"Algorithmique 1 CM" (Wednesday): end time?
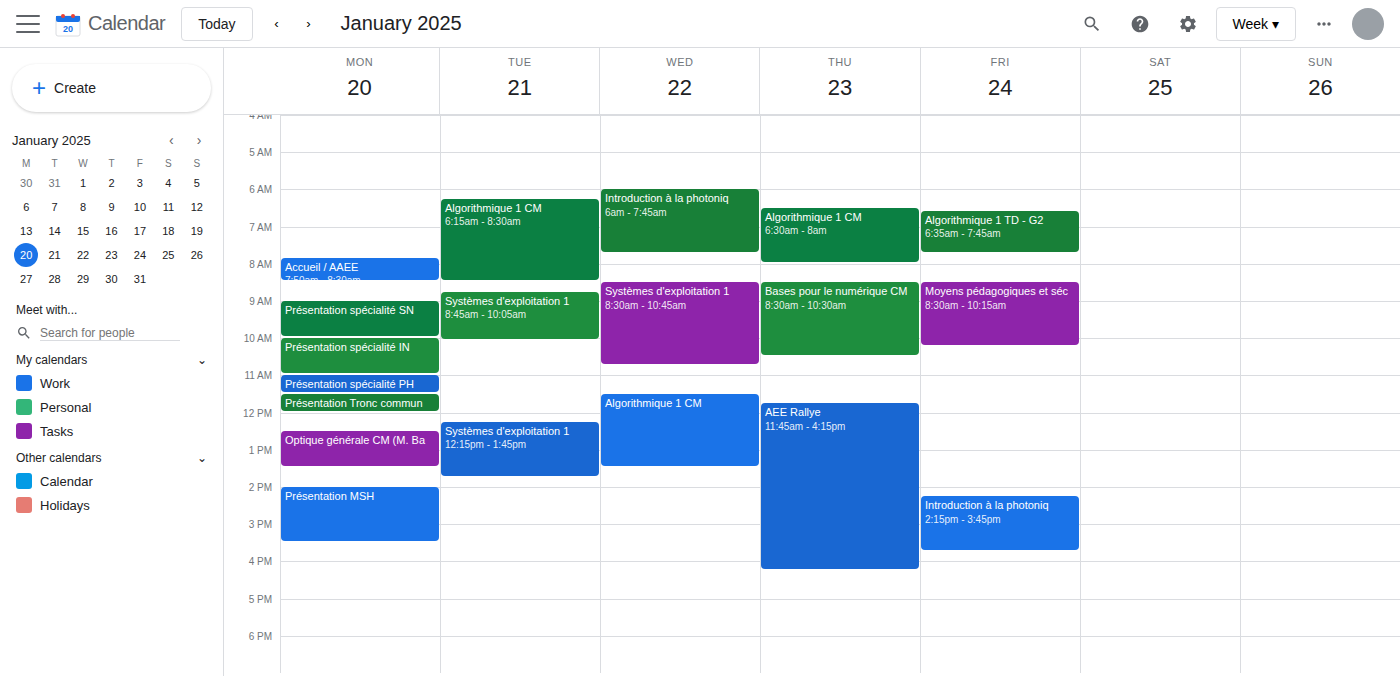
1:30 PM